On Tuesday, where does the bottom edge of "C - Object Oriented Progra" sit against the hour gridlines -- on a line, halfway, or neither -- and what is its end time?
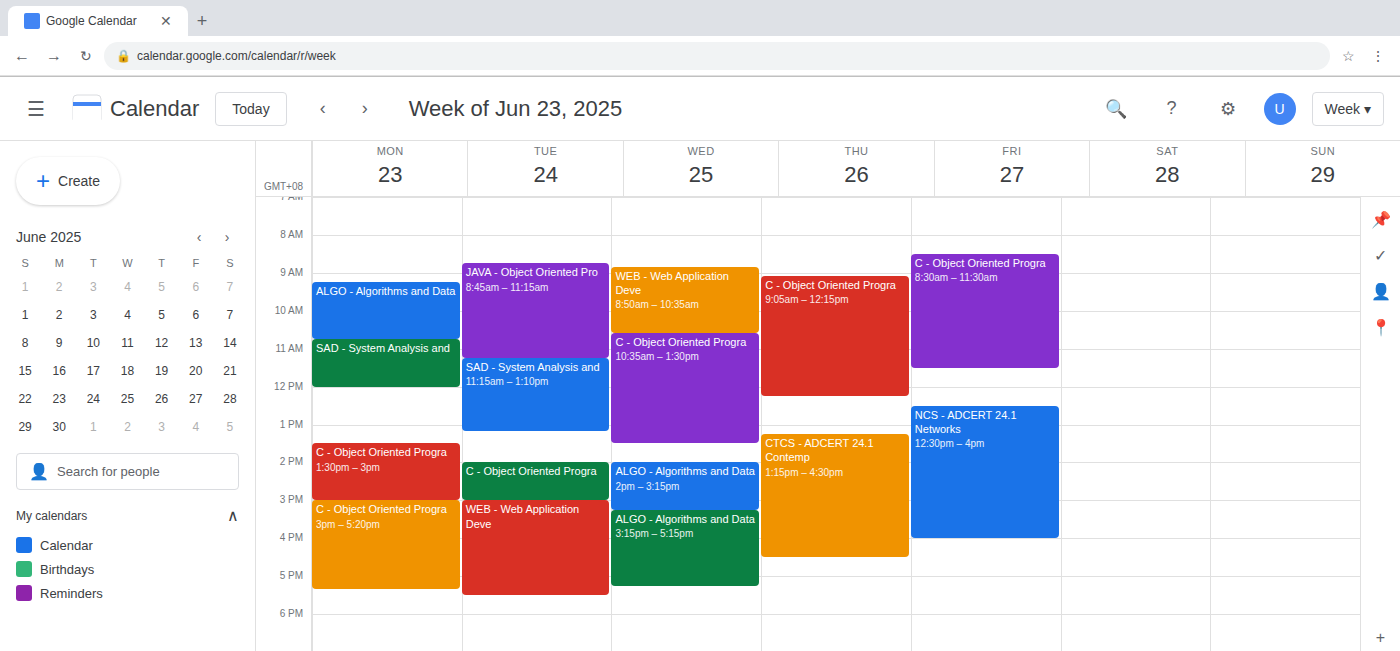
3:00 PM -- exactly on the 3 PM line.